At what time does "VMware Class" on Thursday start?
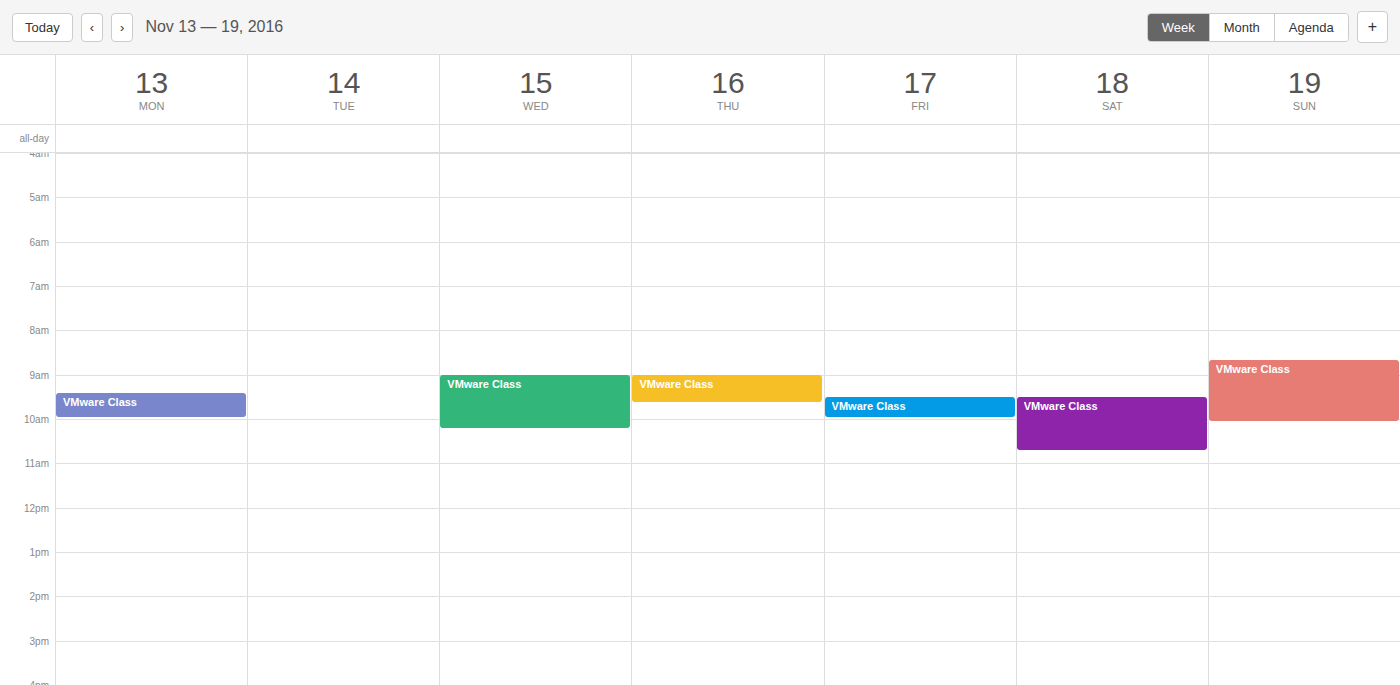
09:00